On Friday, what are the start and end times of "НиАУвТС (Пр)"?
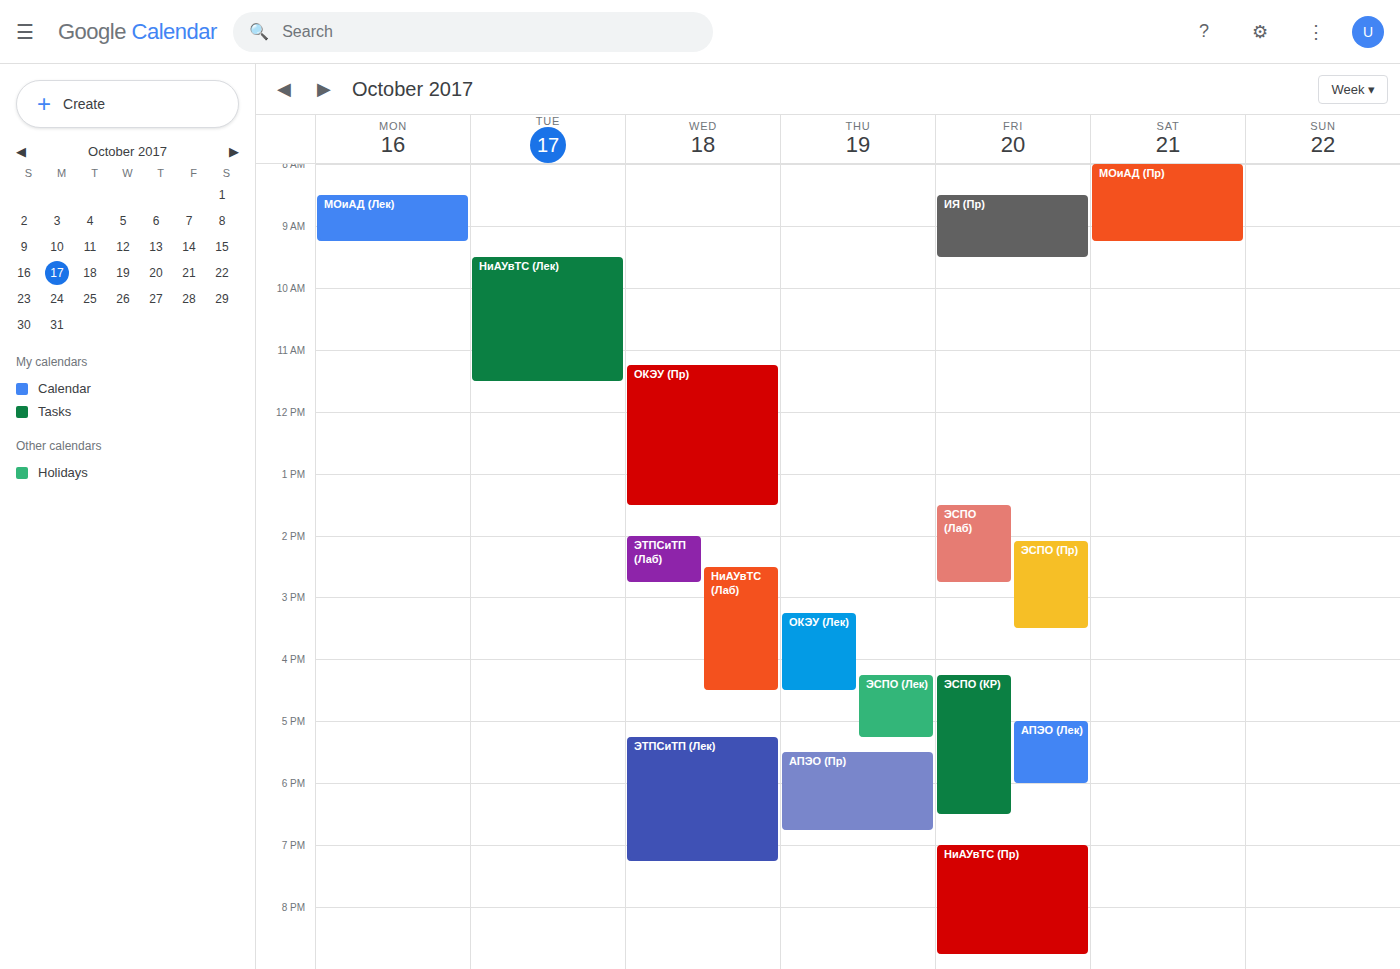
7:00 PM to 8:45 PM